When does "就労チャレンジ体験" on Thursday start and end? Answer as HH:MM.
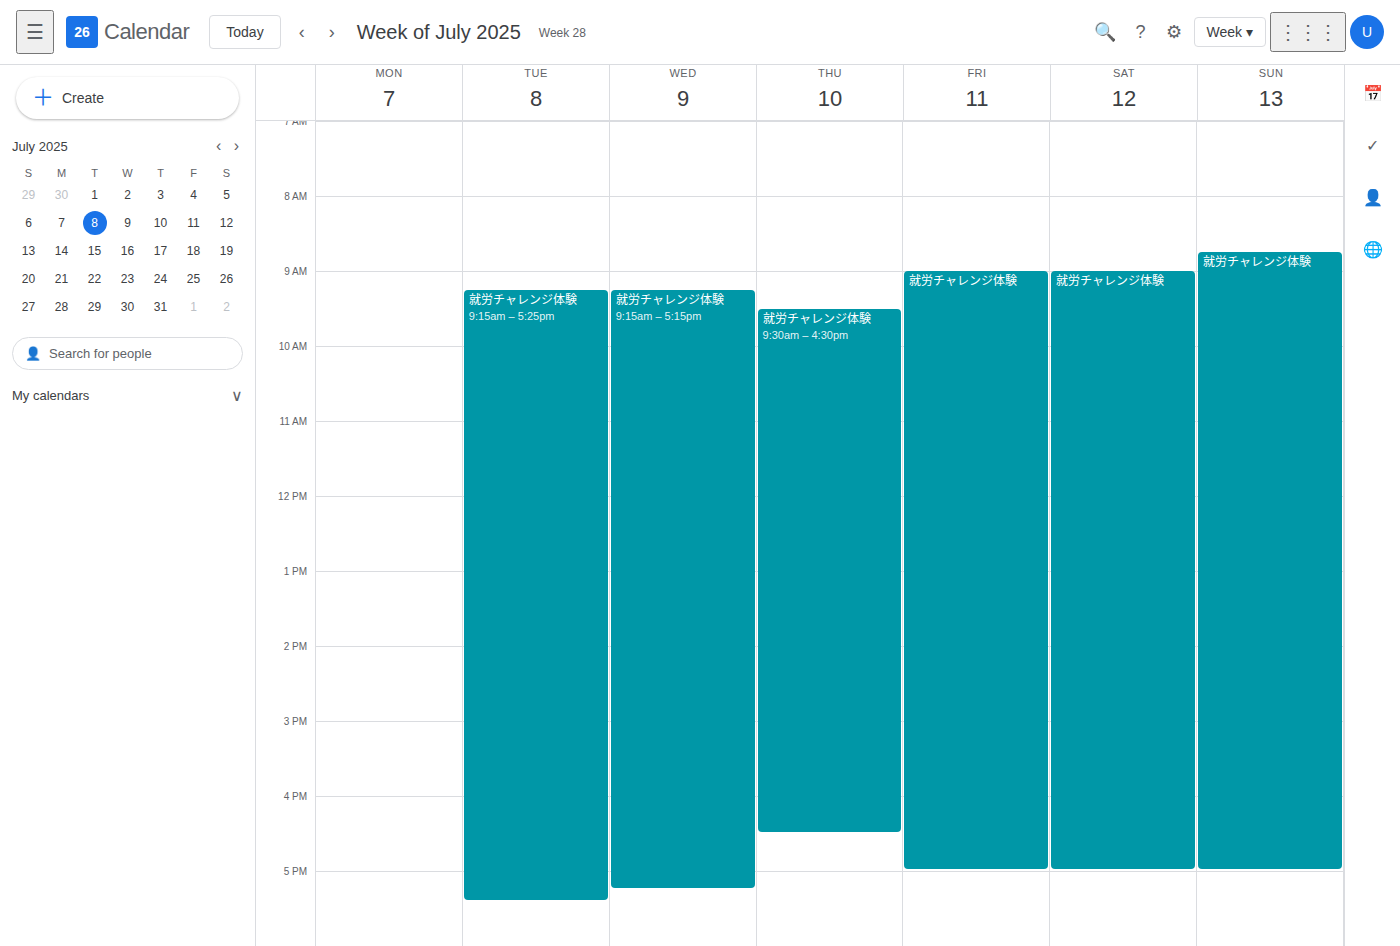
09:30 to 16:30